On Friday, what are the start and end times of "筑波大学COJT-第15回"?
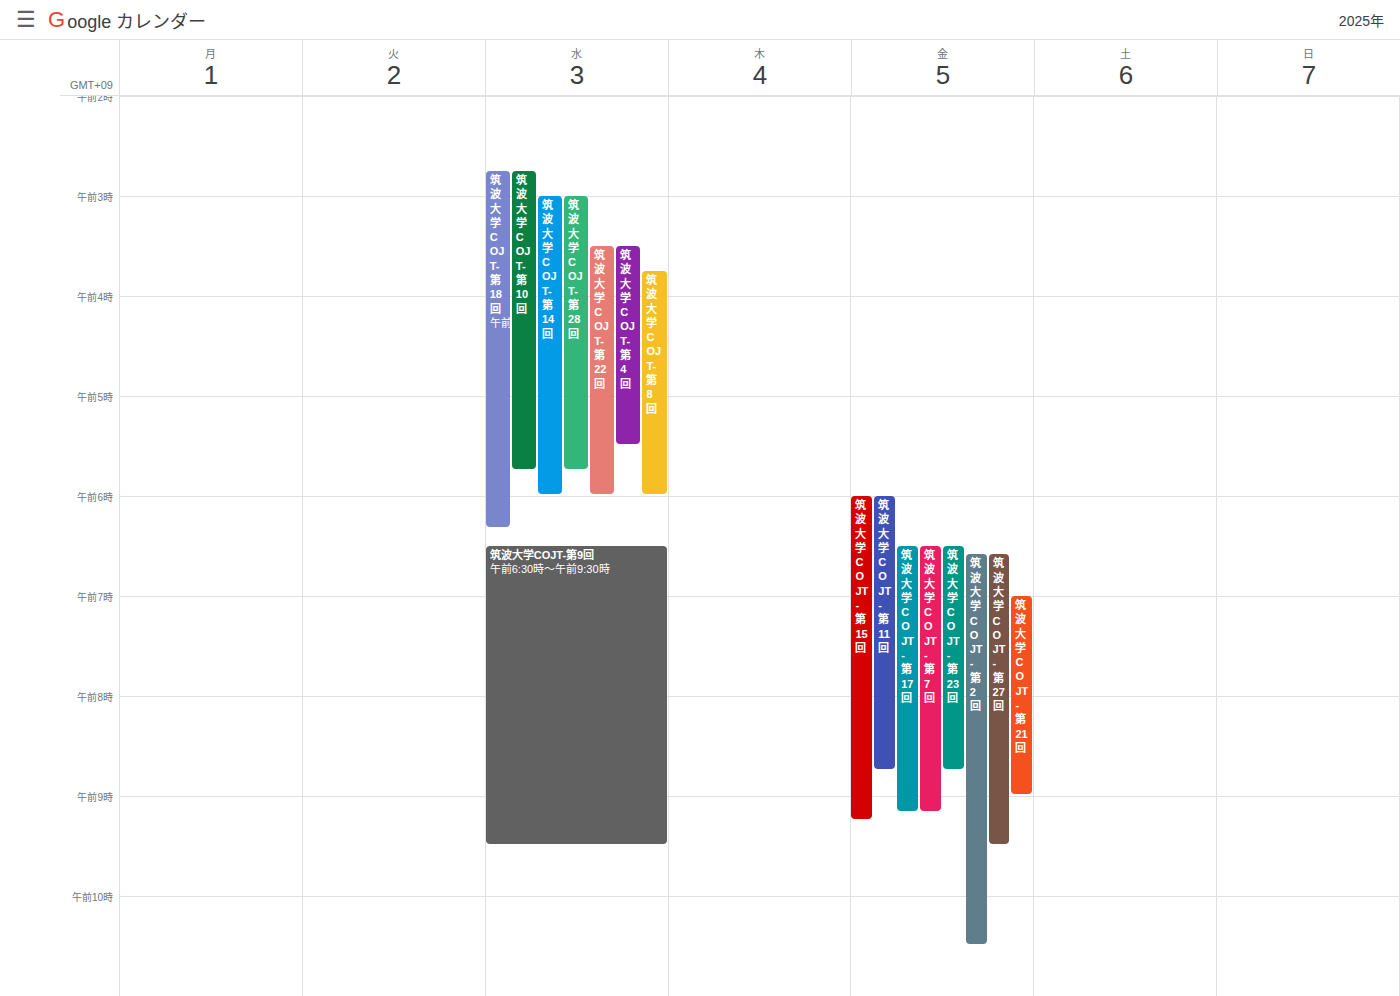
6:00 AM to 9:15 AM